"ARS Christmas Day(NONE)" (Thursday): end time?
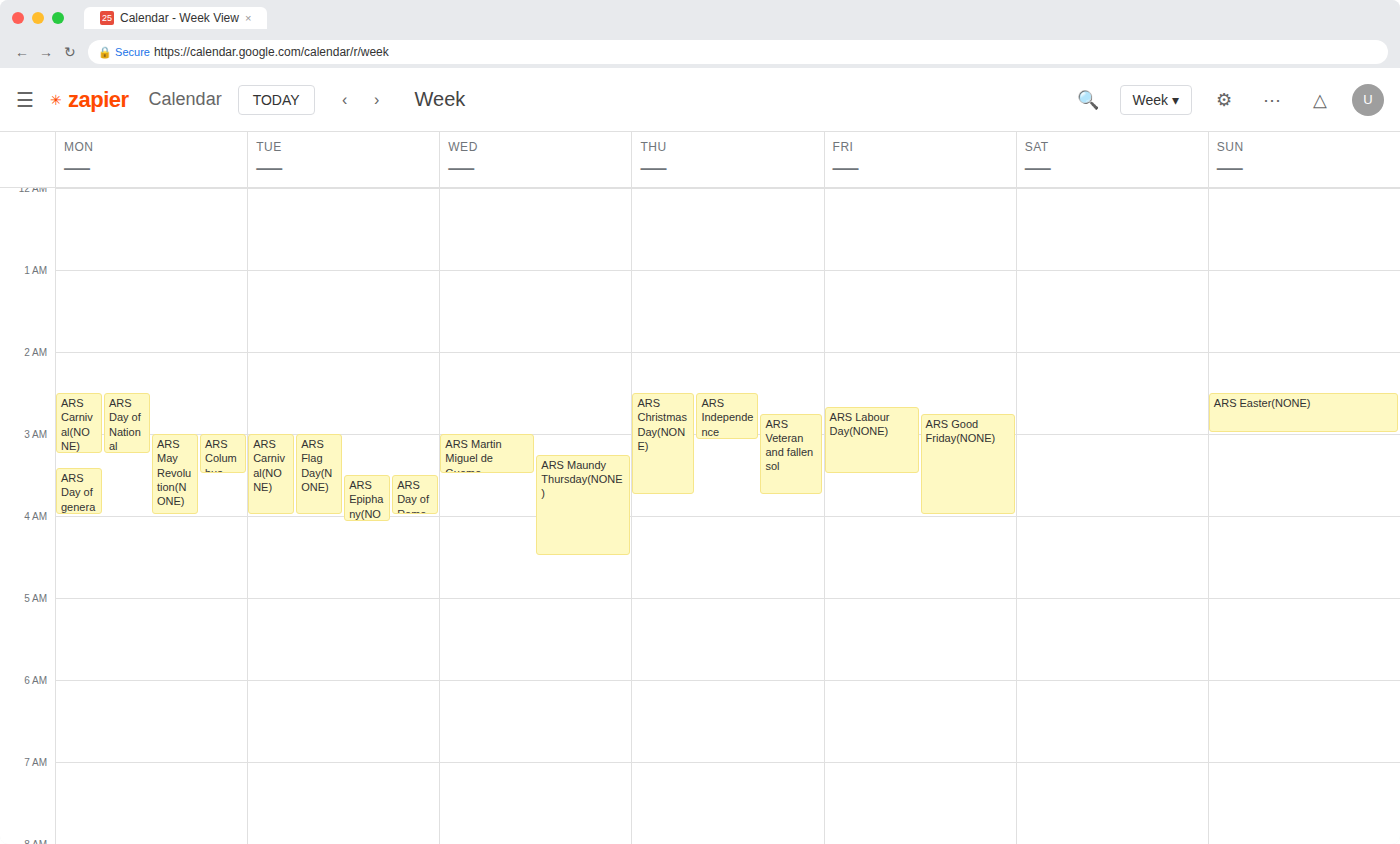
3:45 AM